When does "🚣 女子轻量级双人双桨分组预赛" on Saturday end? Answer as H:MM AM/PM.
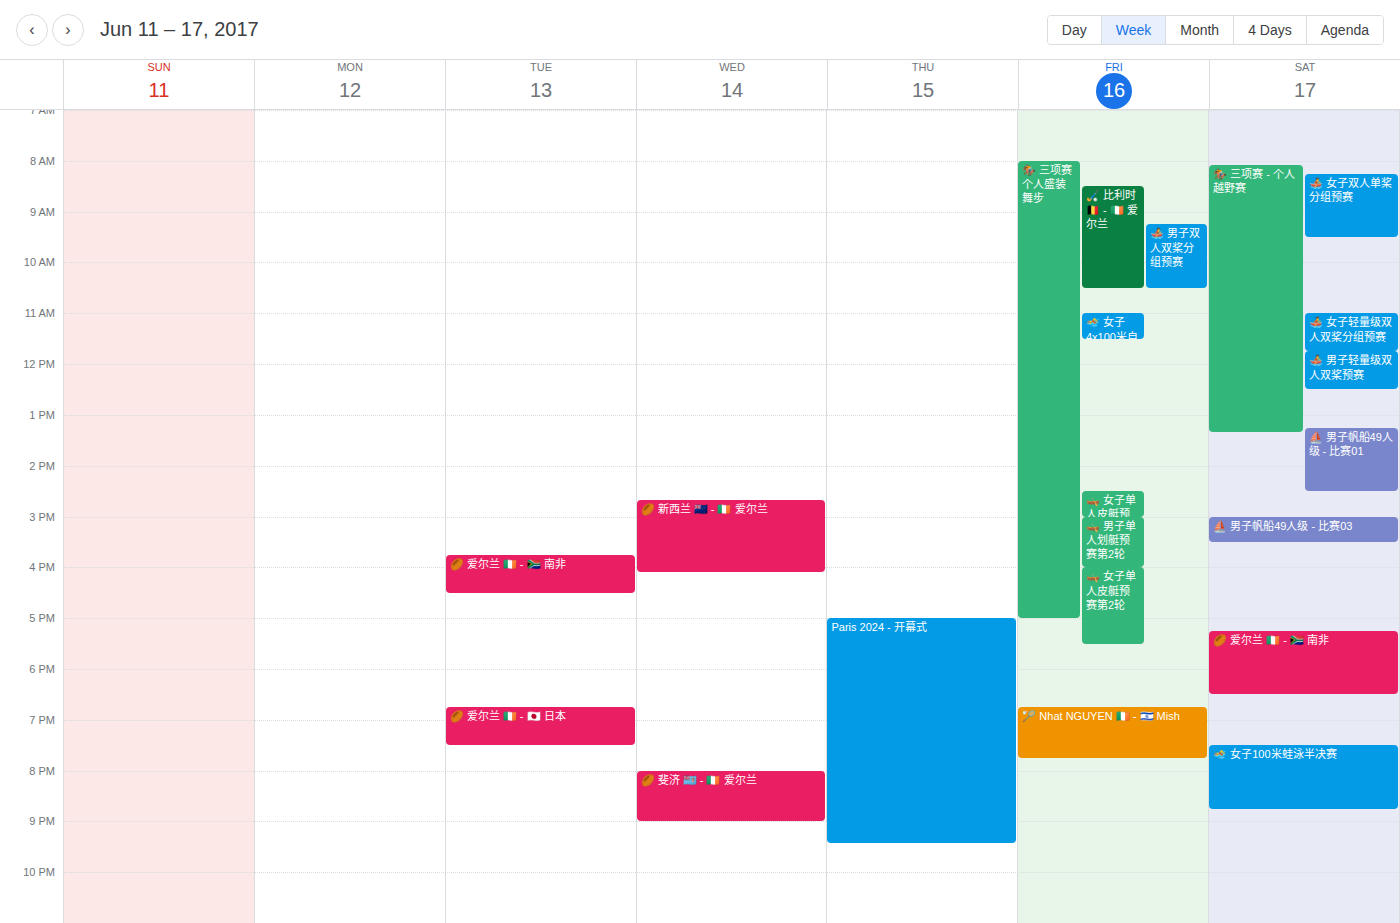
11:45 AM